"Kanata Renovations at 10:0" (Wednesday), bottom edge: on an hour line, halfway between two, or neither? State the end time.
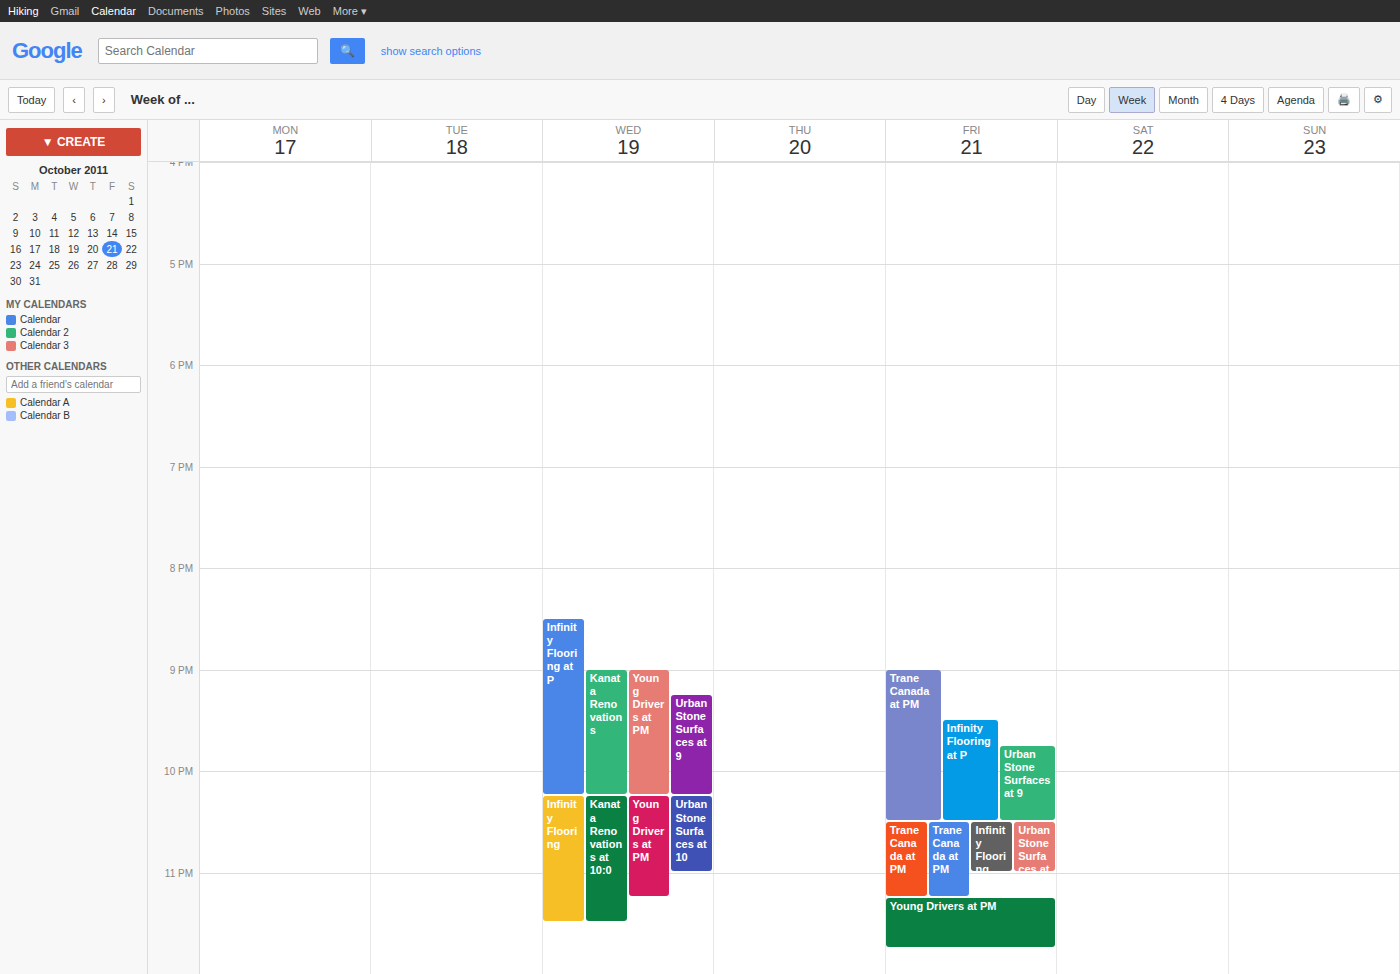
11:30 PM -- halfway between the 11 PM and 12 AM lines.